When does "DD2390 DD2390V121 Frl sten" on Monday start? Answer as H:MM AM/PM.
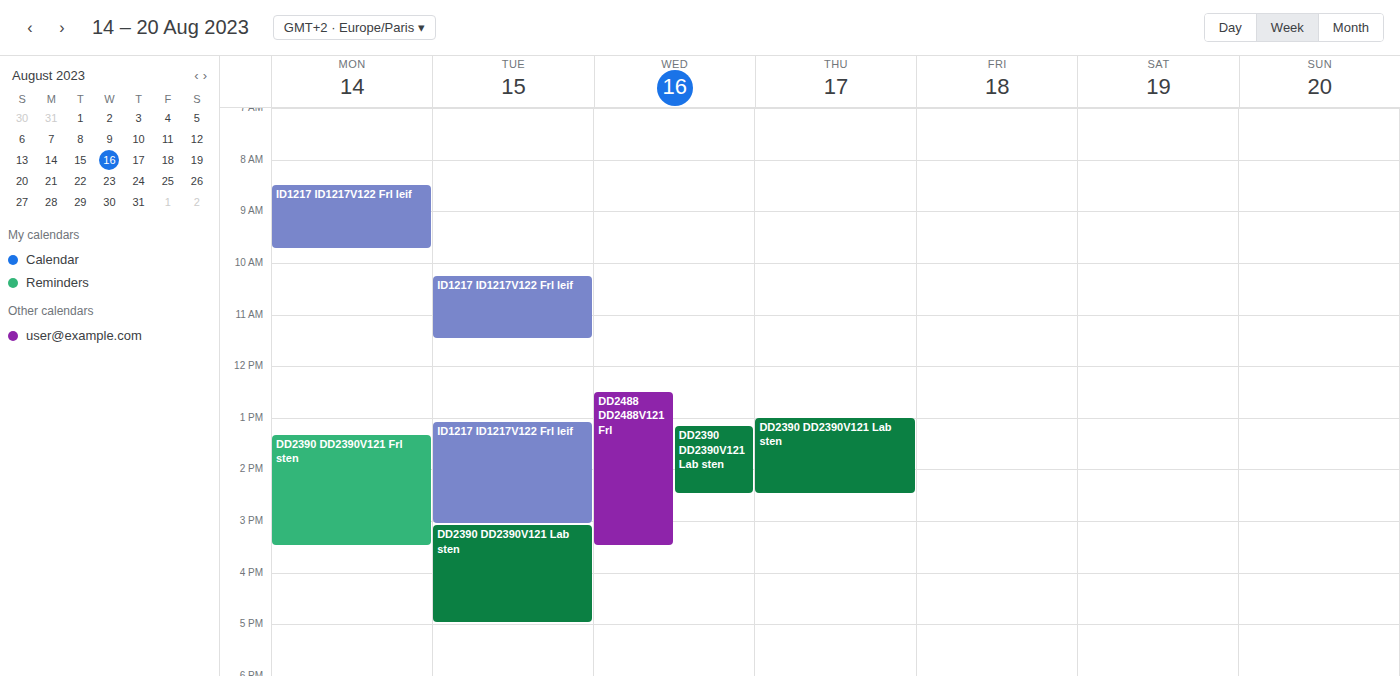
1:20 PM